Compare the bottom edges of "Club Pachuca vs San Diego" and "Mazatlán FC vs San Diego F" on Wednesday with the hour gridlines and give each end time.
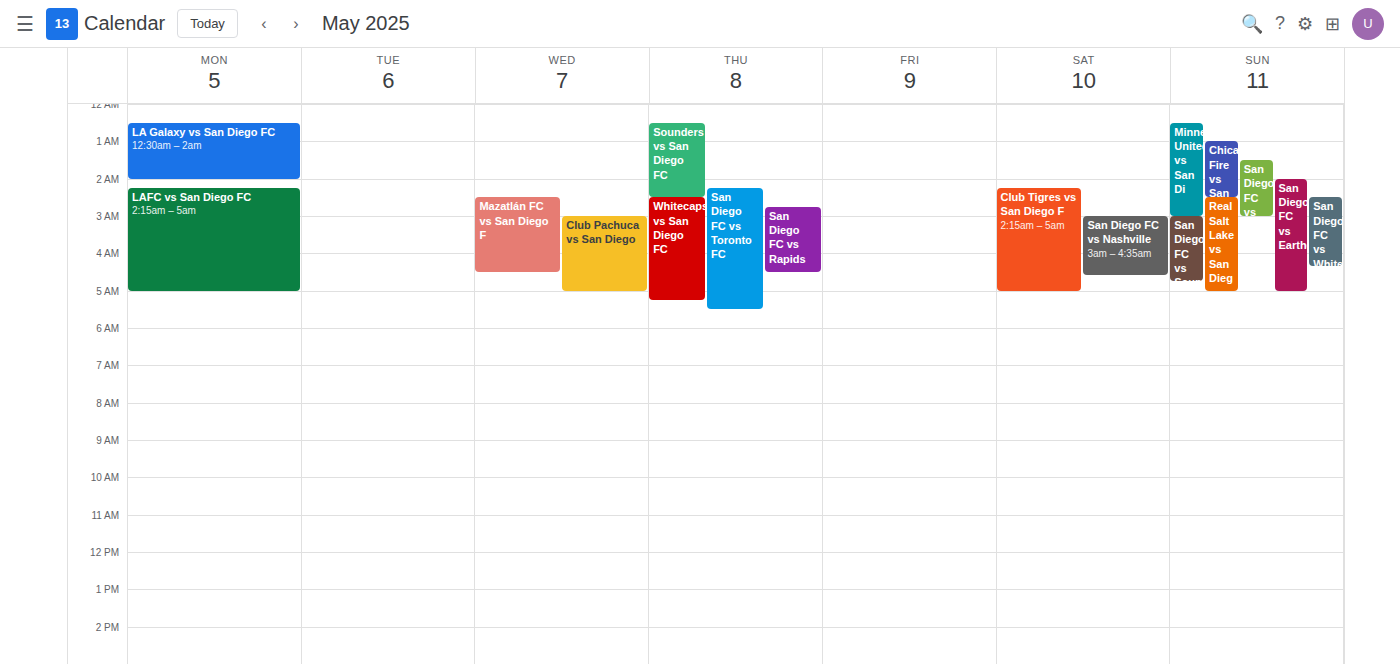
"Club Pachuca vs San Diego": 5:00 AM, exactly on the 5 AM line. "Mazatlán FC vs San Diego F": 4:30 AM, halfway between the 4 AM and 5 AM lines.